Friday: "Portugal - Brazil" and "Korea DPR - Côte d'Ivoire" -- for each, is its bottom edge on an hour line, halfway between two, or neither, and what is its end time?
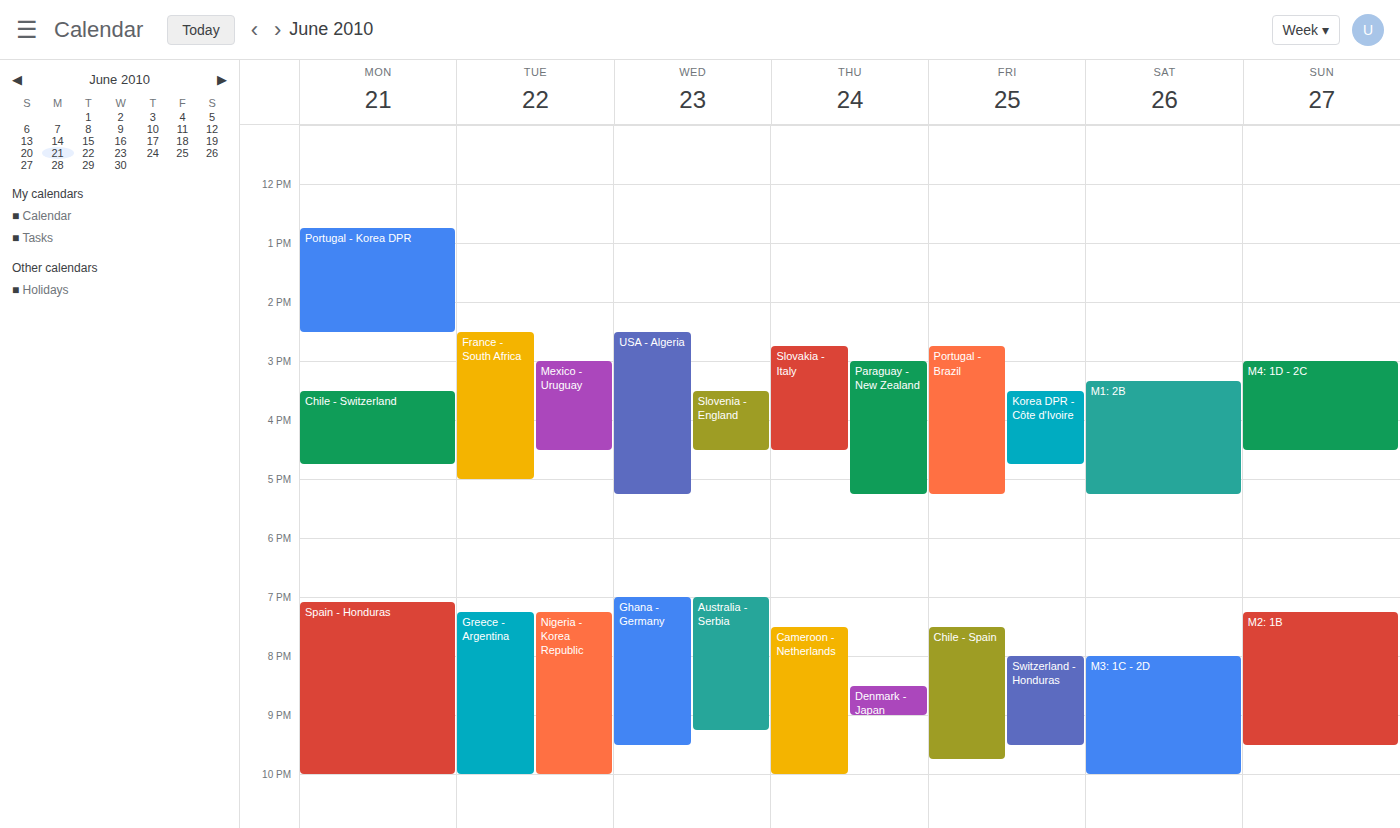
"Portugal - Brazil": 5:15 PM, neither: a quarter of the way from the 5 PM line to the 6 PM line. "Korea DPR - Côte d'Ivoire": 4:45 PM, neither: three quarters of the way from the 4 PM line to the 5 PM line.